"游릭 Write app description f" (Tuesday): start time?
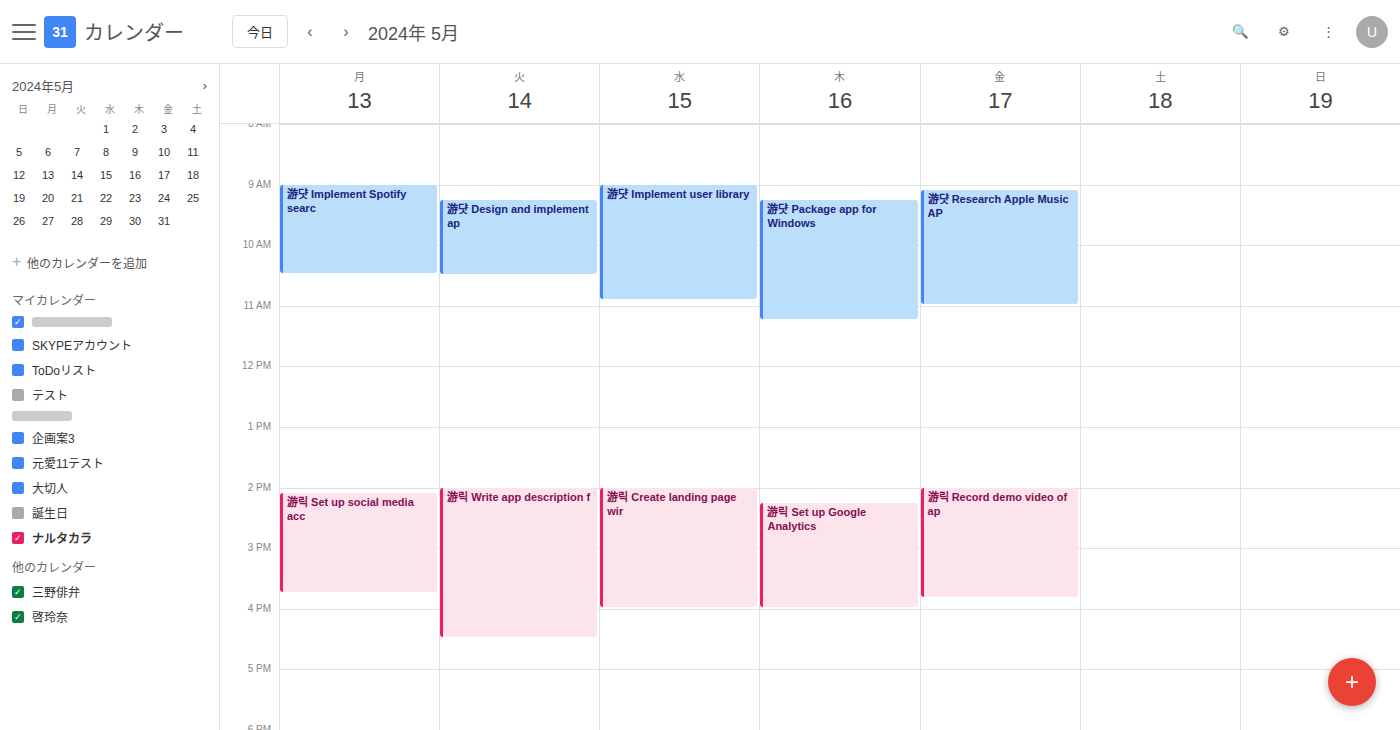
2:00 PM